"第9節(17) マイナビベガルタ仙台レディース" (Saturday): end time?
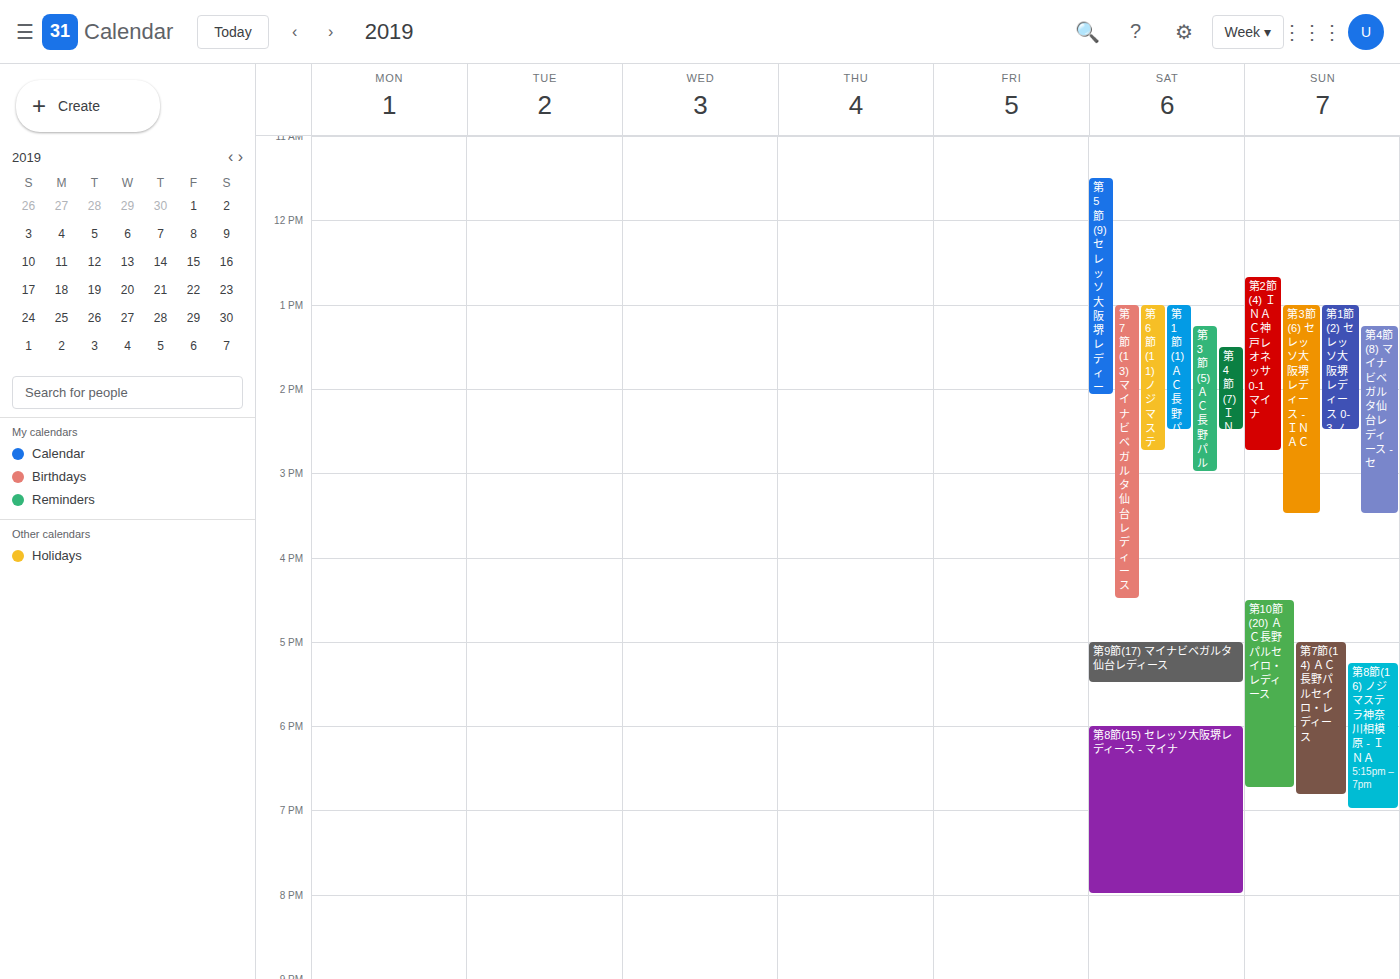
17:30